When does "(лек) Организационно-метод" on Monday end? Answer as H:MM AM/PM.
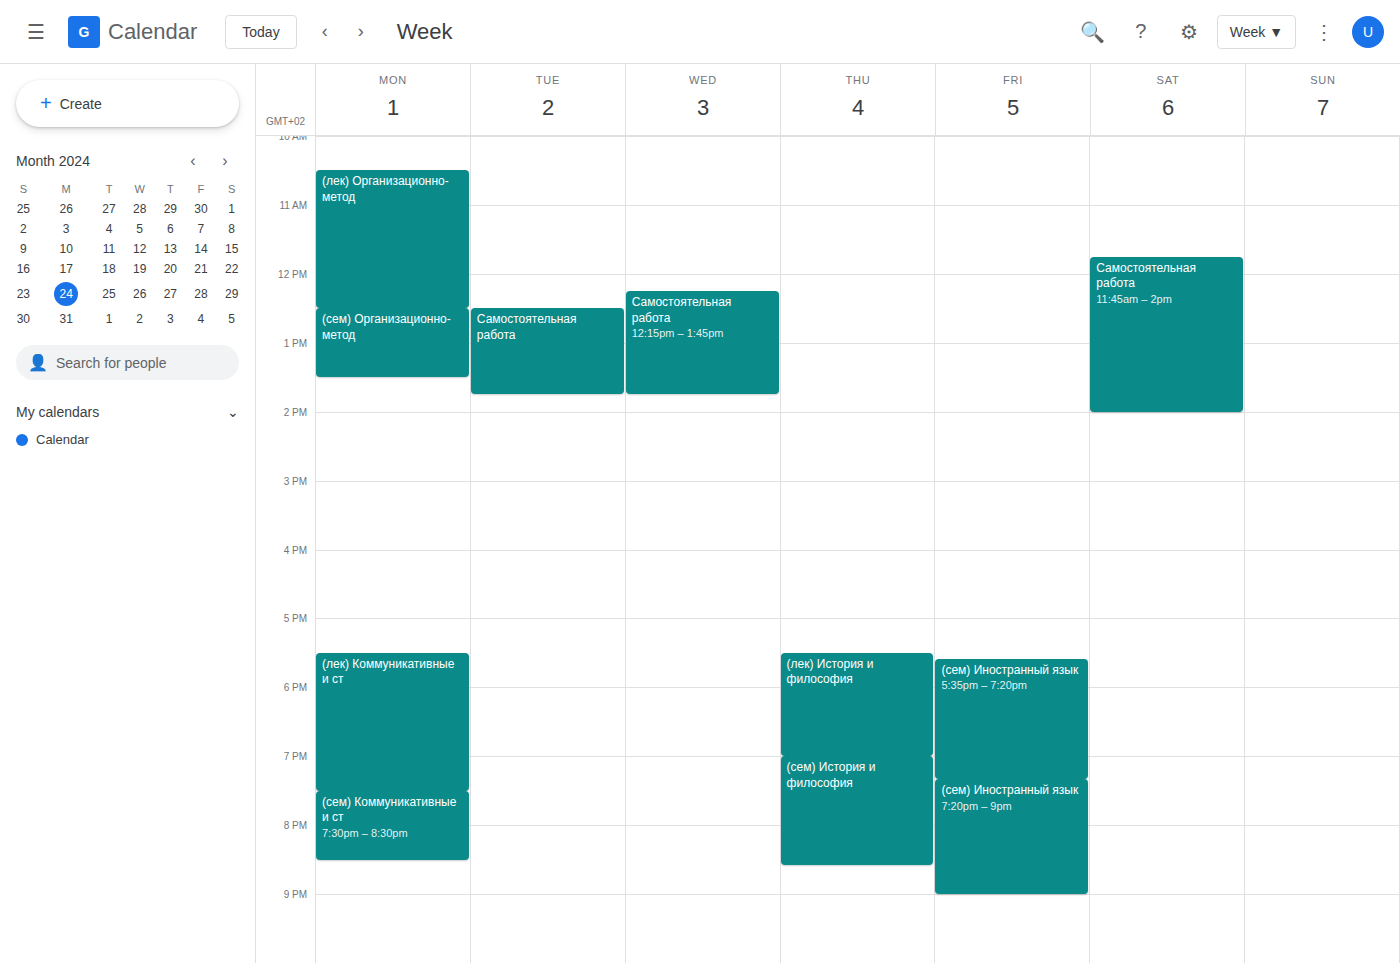
12:30 PM